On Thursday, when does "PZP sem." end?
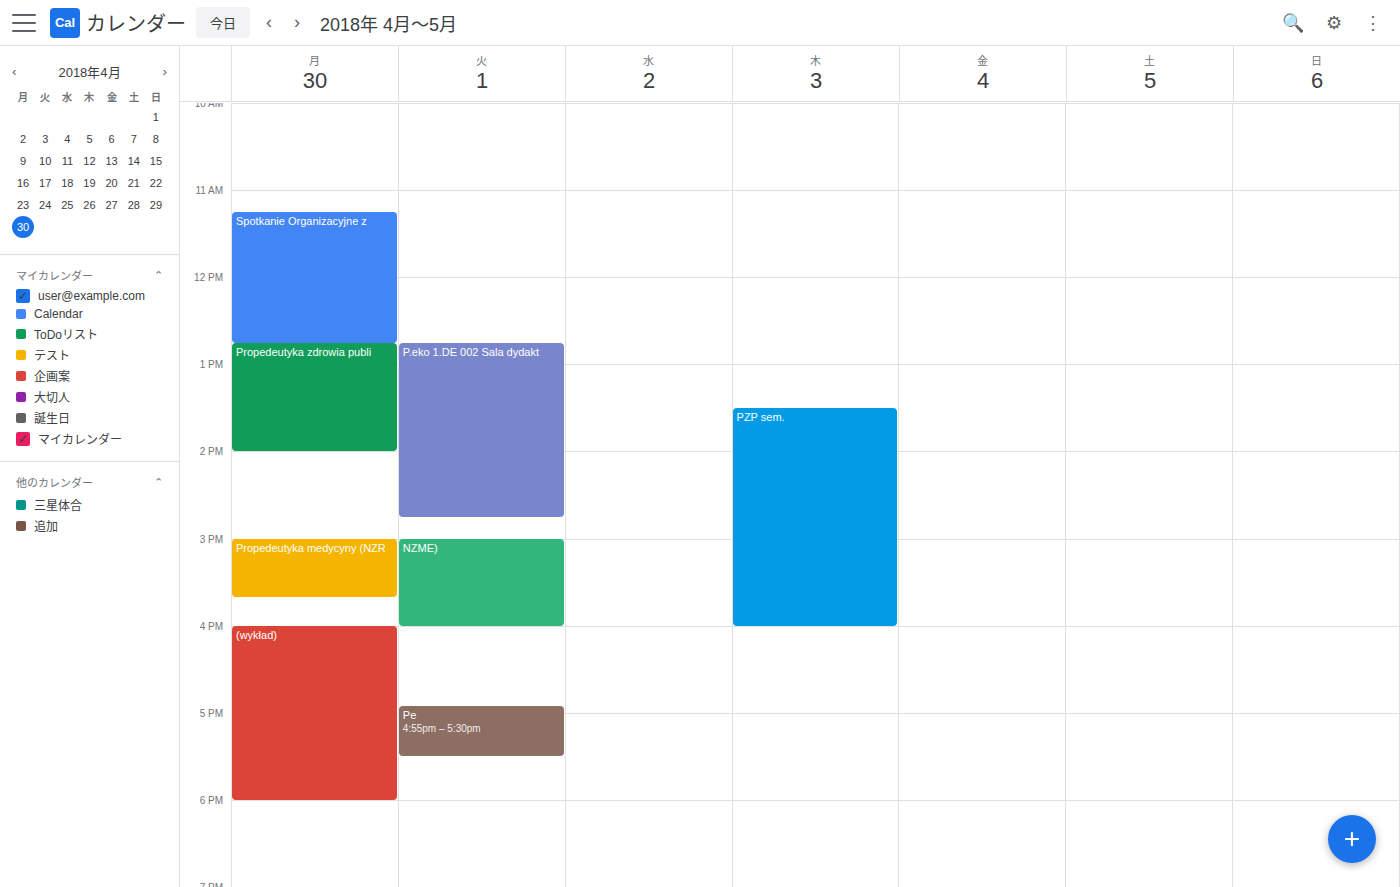
4:00 PM